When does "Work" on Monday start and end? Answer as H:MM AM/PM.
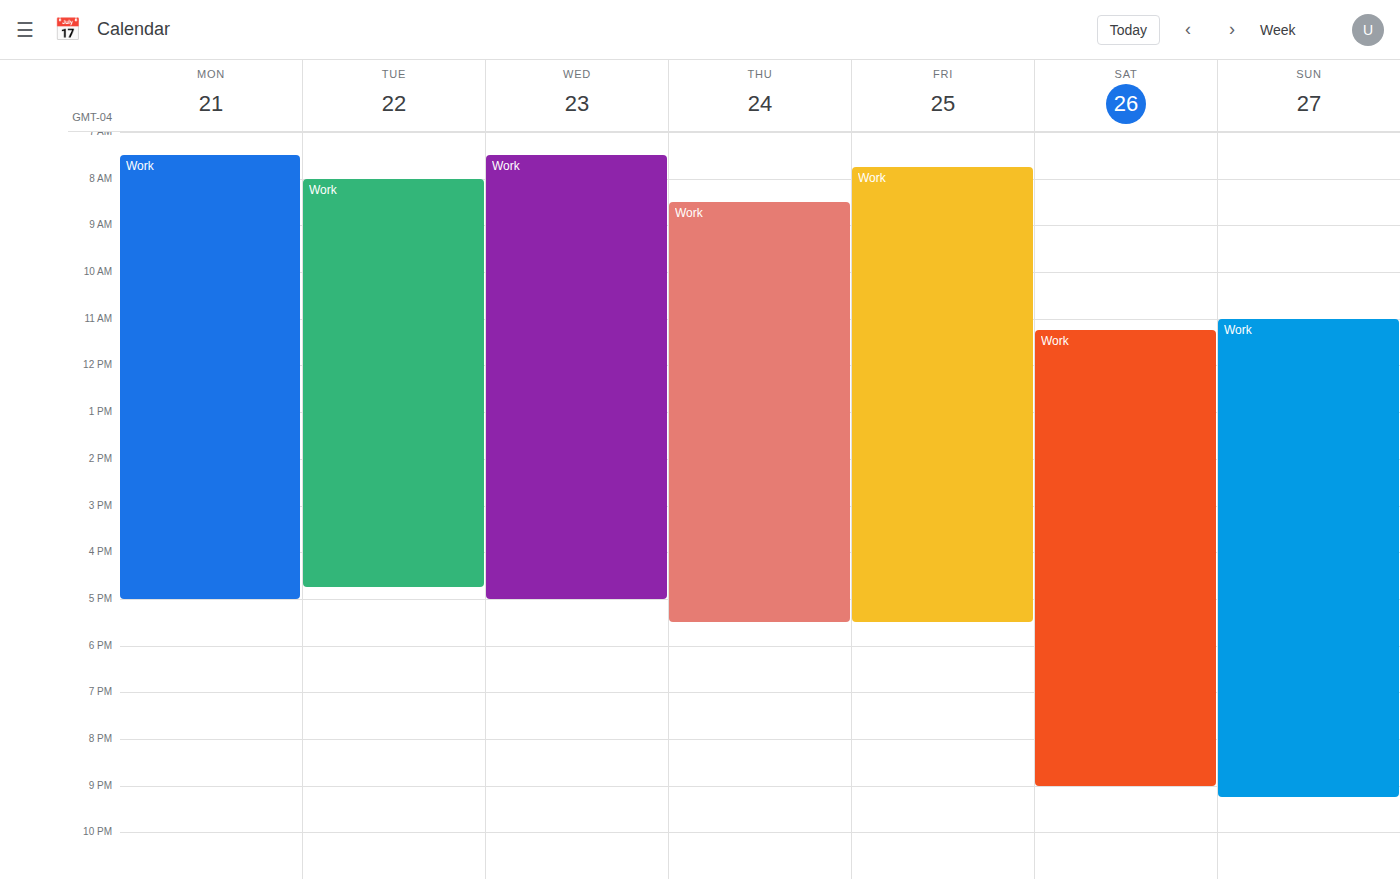
7:30 AM to 5:00 PM